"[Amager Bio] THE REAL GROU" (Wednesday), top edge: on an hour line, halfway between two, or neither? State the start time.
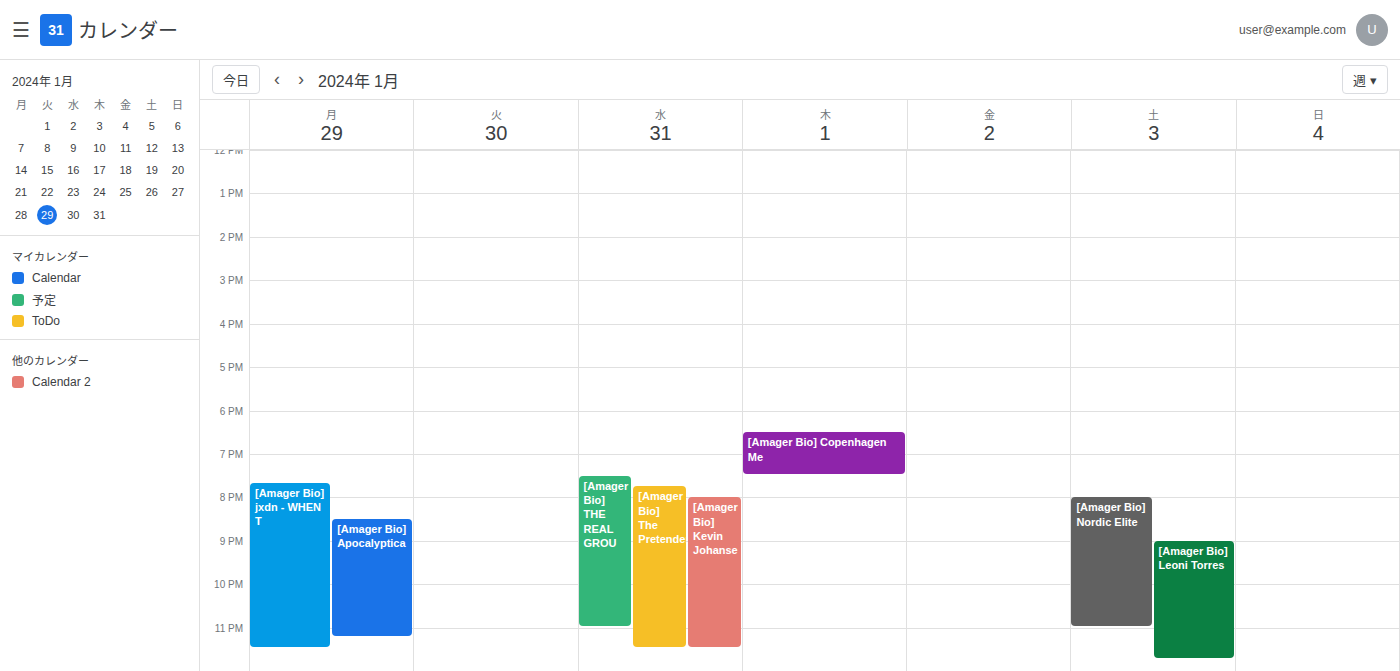
7:30 PM -- halfway between the 7 PM and 8 PM lines.